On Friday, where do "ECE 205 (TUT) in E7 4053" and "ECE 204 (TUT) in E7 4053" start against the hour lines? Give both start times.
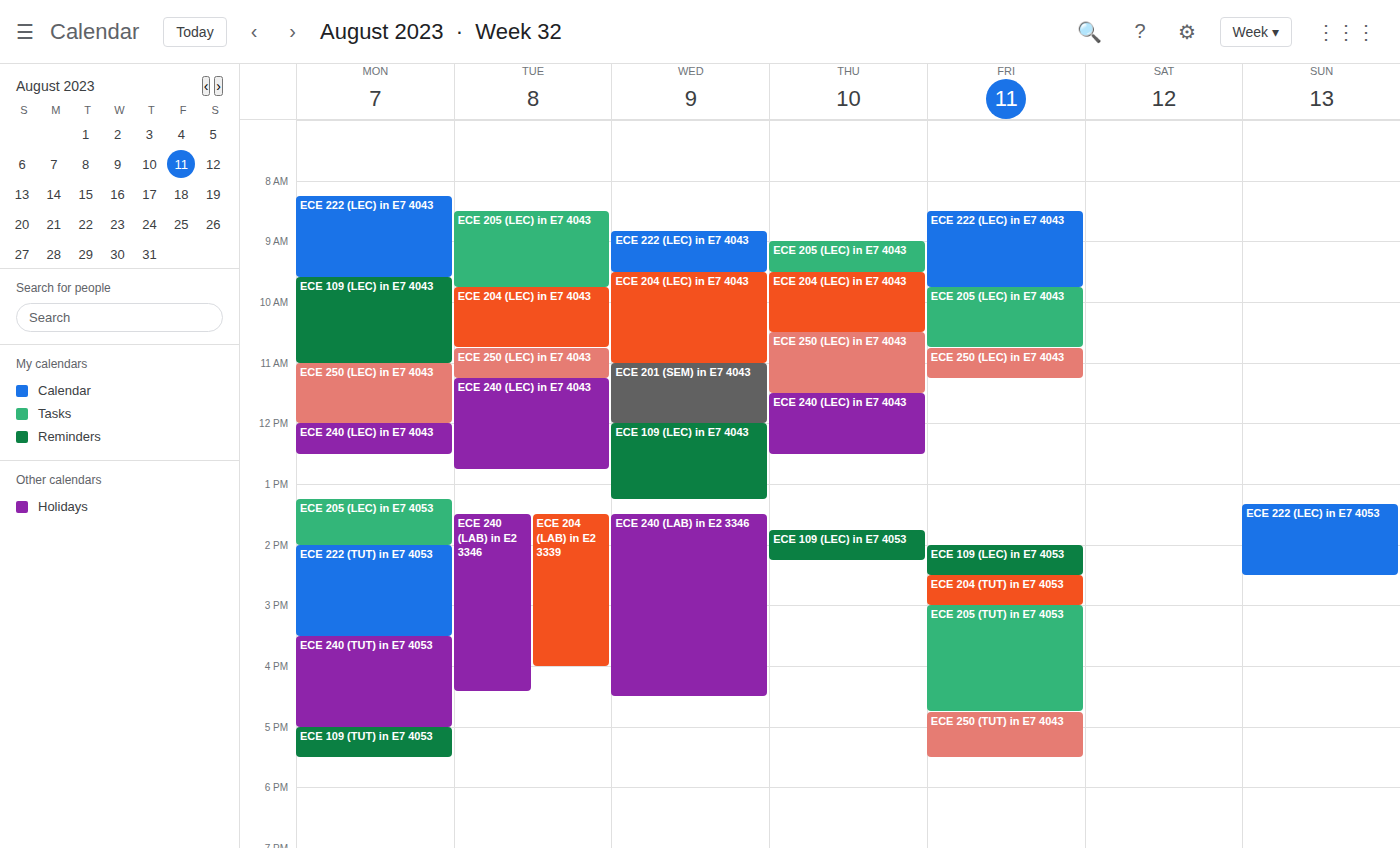
"ECE 205 (TUT) in E7 4053": 3:00 PM, exactly on the 3 PM line. "ECE 204 (TUT) in E7 4053": 2:30 PM, halfway between the 2 PM and 3 PM lines.